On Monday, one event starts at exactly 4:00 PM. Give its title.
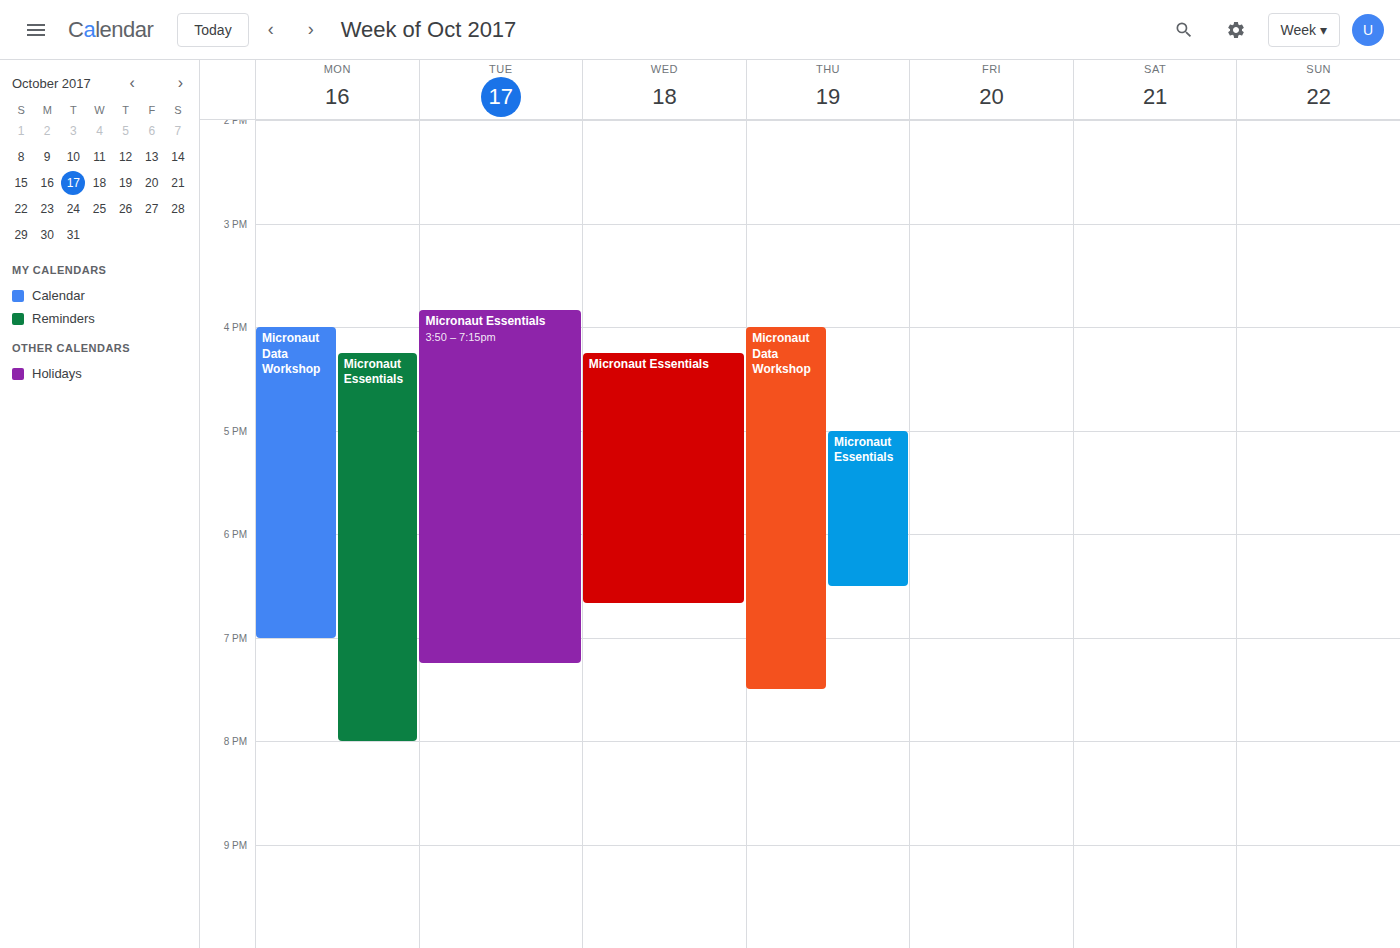
"Micronaut Data Workshop"